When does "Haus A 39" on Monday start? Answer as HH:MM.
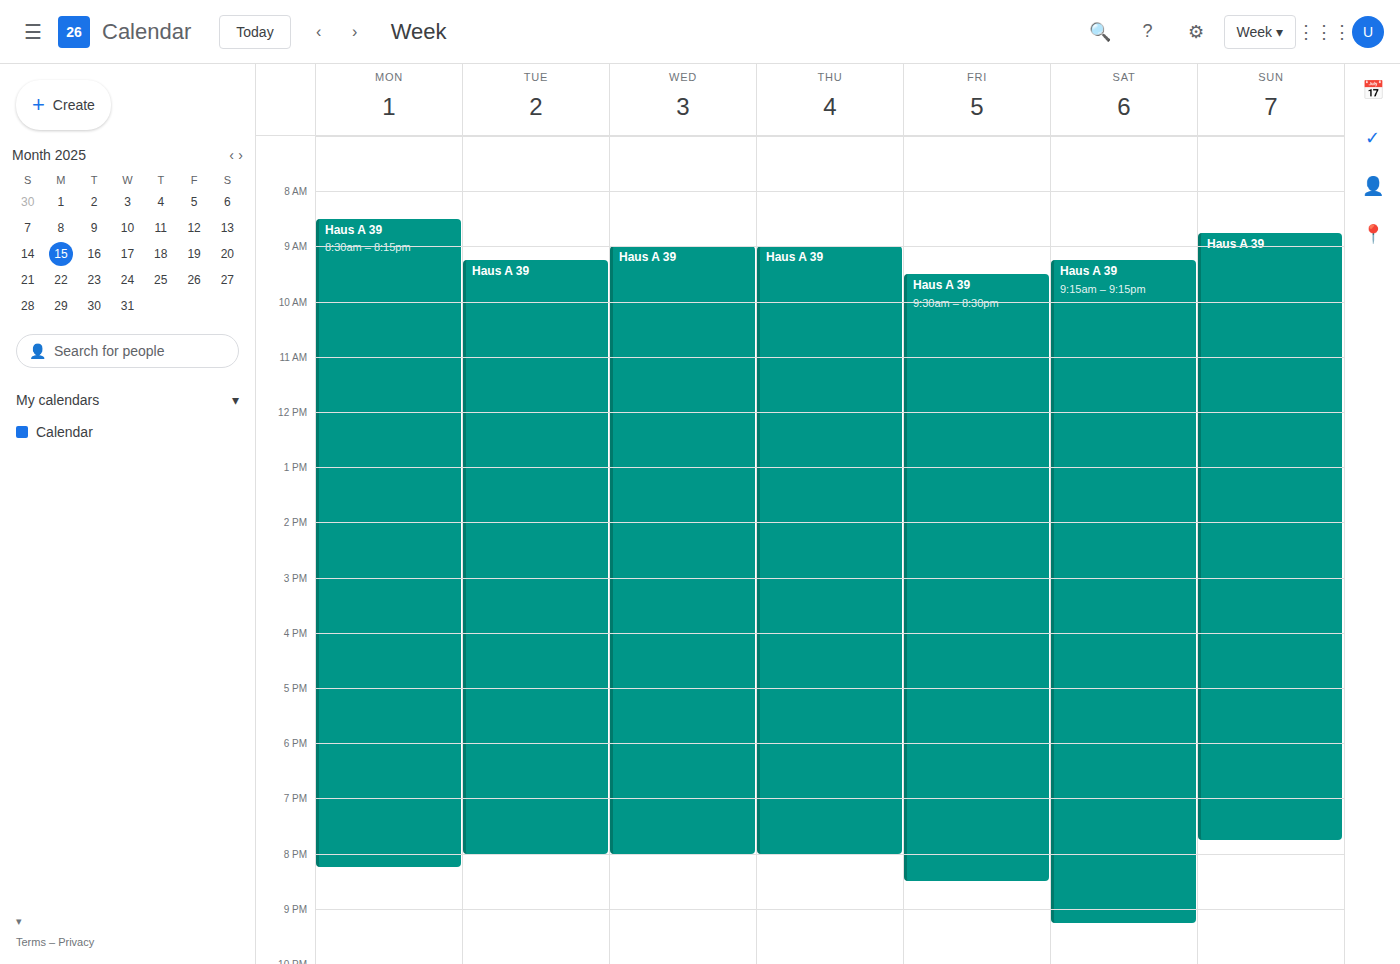
08:30